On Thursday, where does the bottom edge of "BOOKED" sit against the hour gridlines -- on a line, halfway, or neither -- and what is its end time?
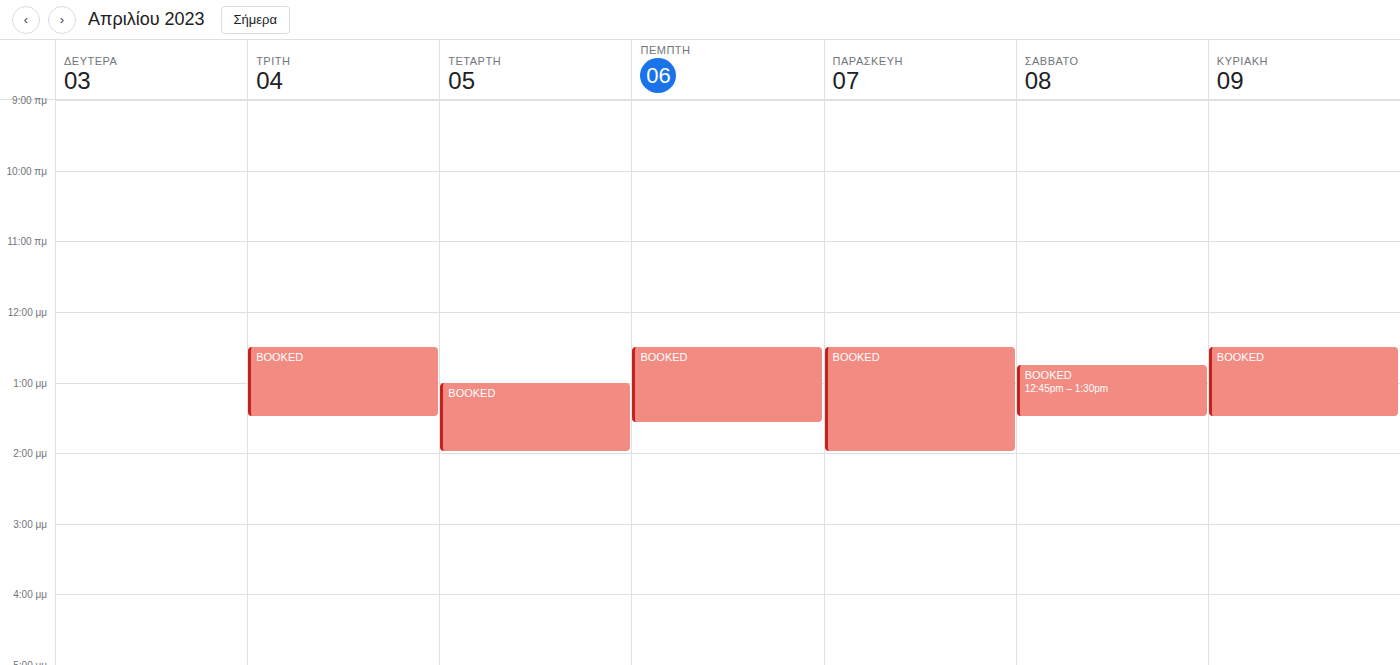
1:35 PM -- neither: 35 minutes below the 1 PM line and 25 minutes above the 2 PM line.